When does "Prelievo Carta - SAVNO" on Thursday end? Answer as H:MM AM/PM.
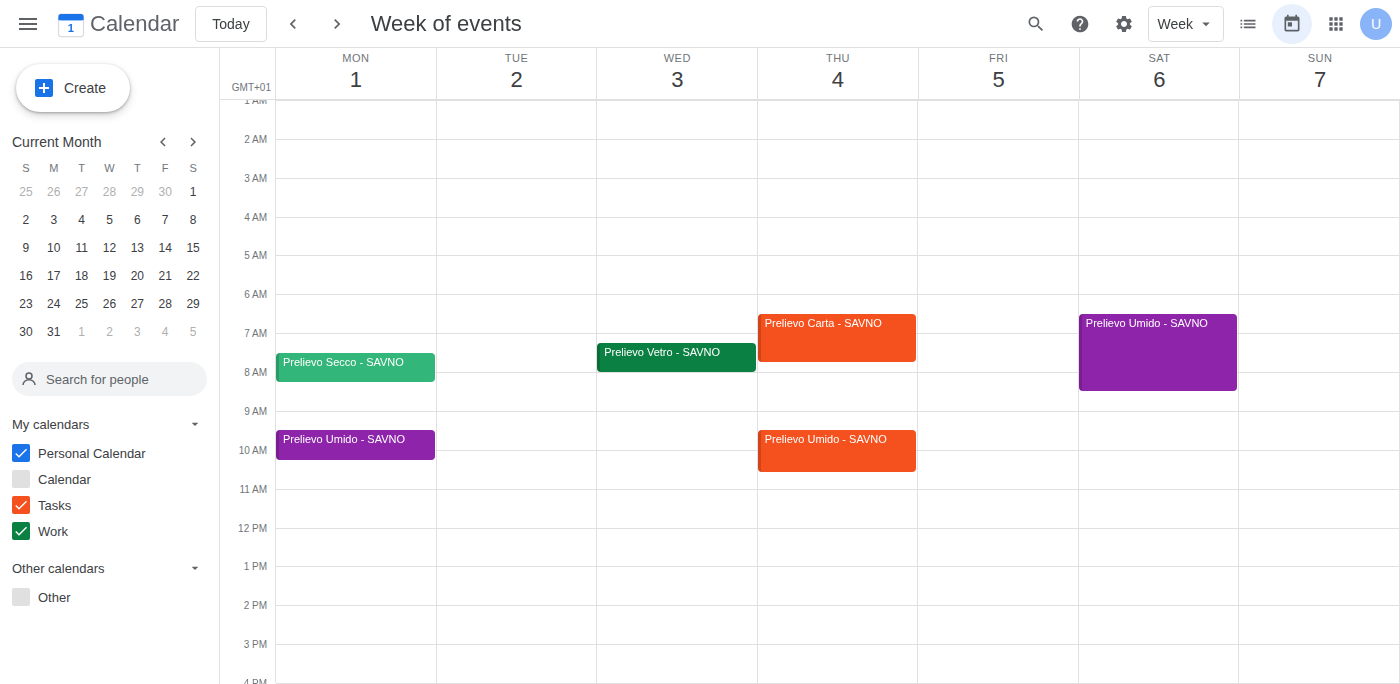
7:45 AM